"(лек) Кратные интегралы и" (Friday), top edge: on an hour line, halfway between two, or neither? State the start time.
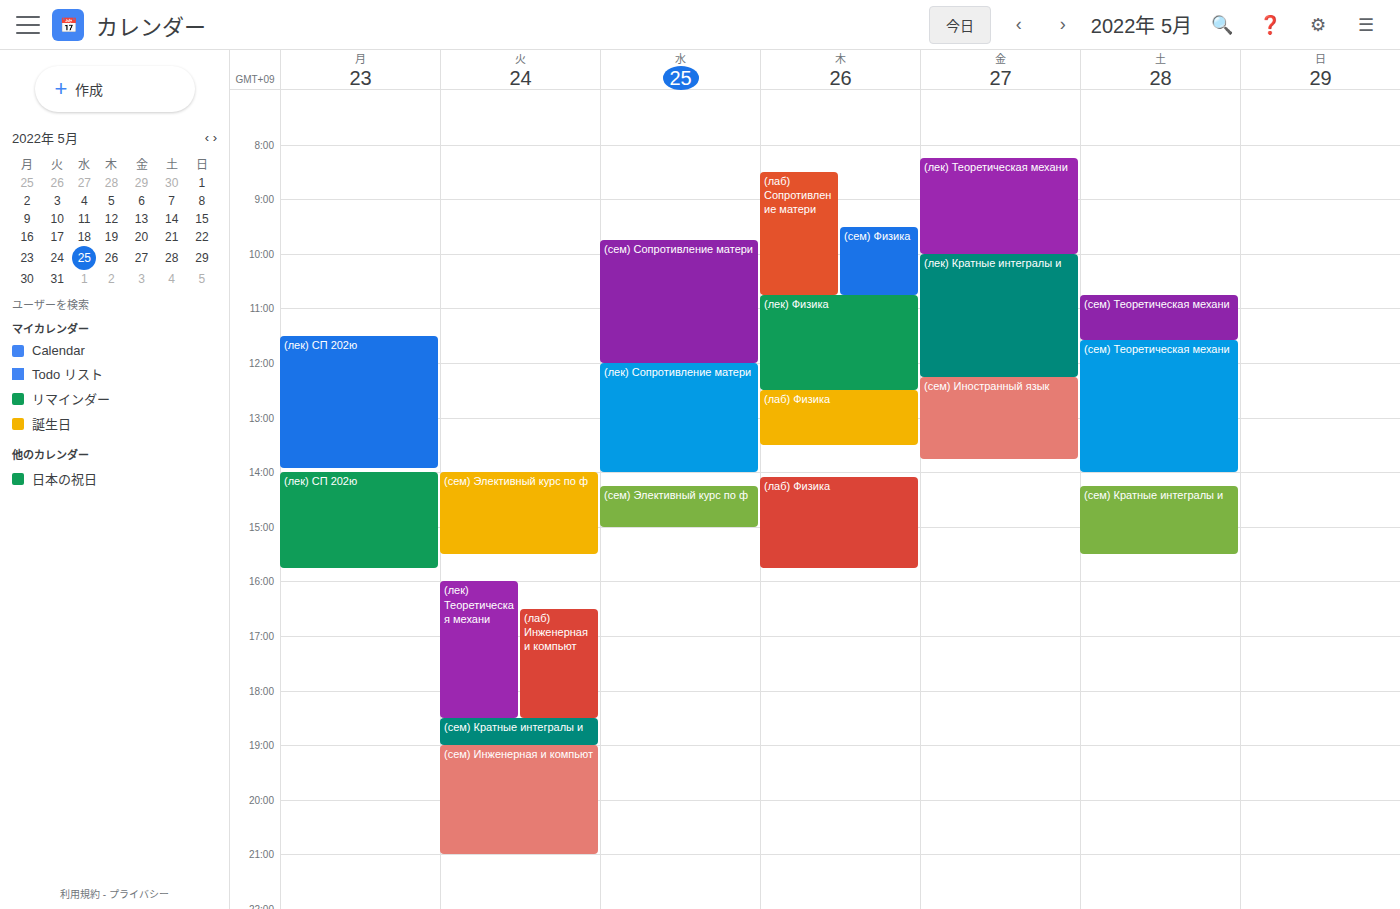
10:00 AM -- exactly on the 10 AM line.